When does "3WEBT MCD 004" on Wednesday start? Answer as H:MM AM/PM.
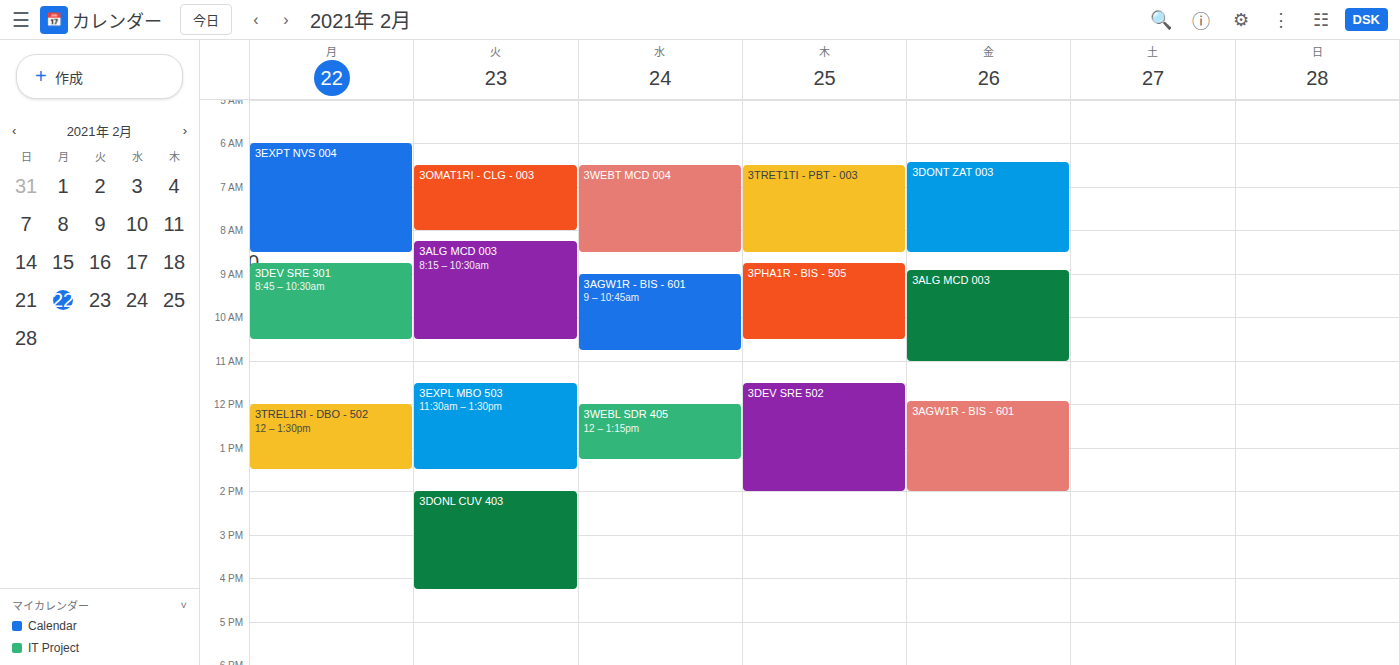
6:30 AM